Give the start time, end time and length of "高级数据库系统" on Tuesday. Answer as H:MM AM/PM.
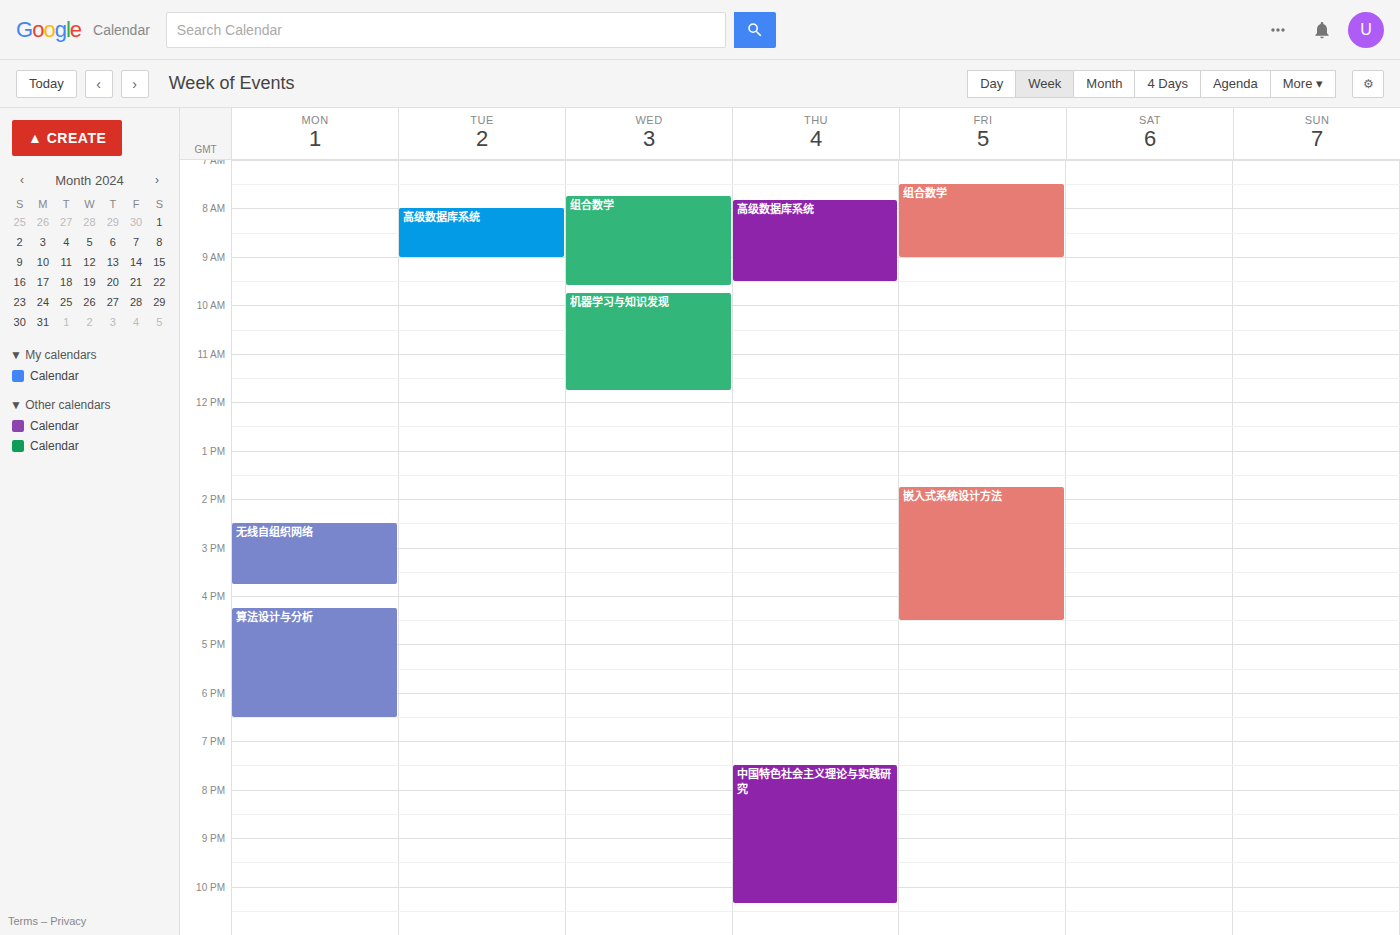
8:00 AM to 9:00 AM, 1 hour